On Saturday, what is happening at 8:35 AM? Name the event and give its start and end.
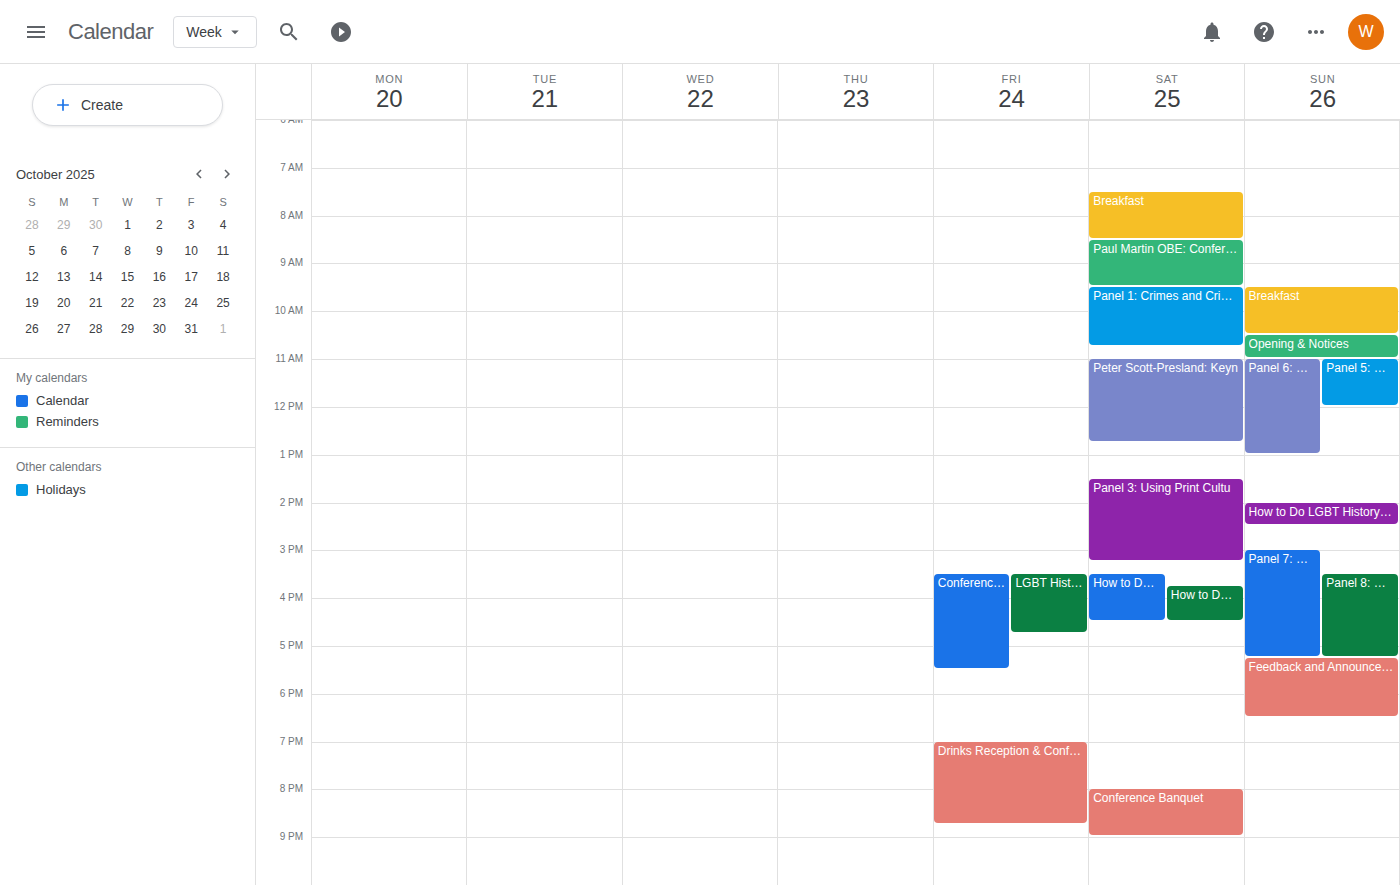
"Paul Martin OBE: Conferenc", 8:30 AM to 9:30 AM